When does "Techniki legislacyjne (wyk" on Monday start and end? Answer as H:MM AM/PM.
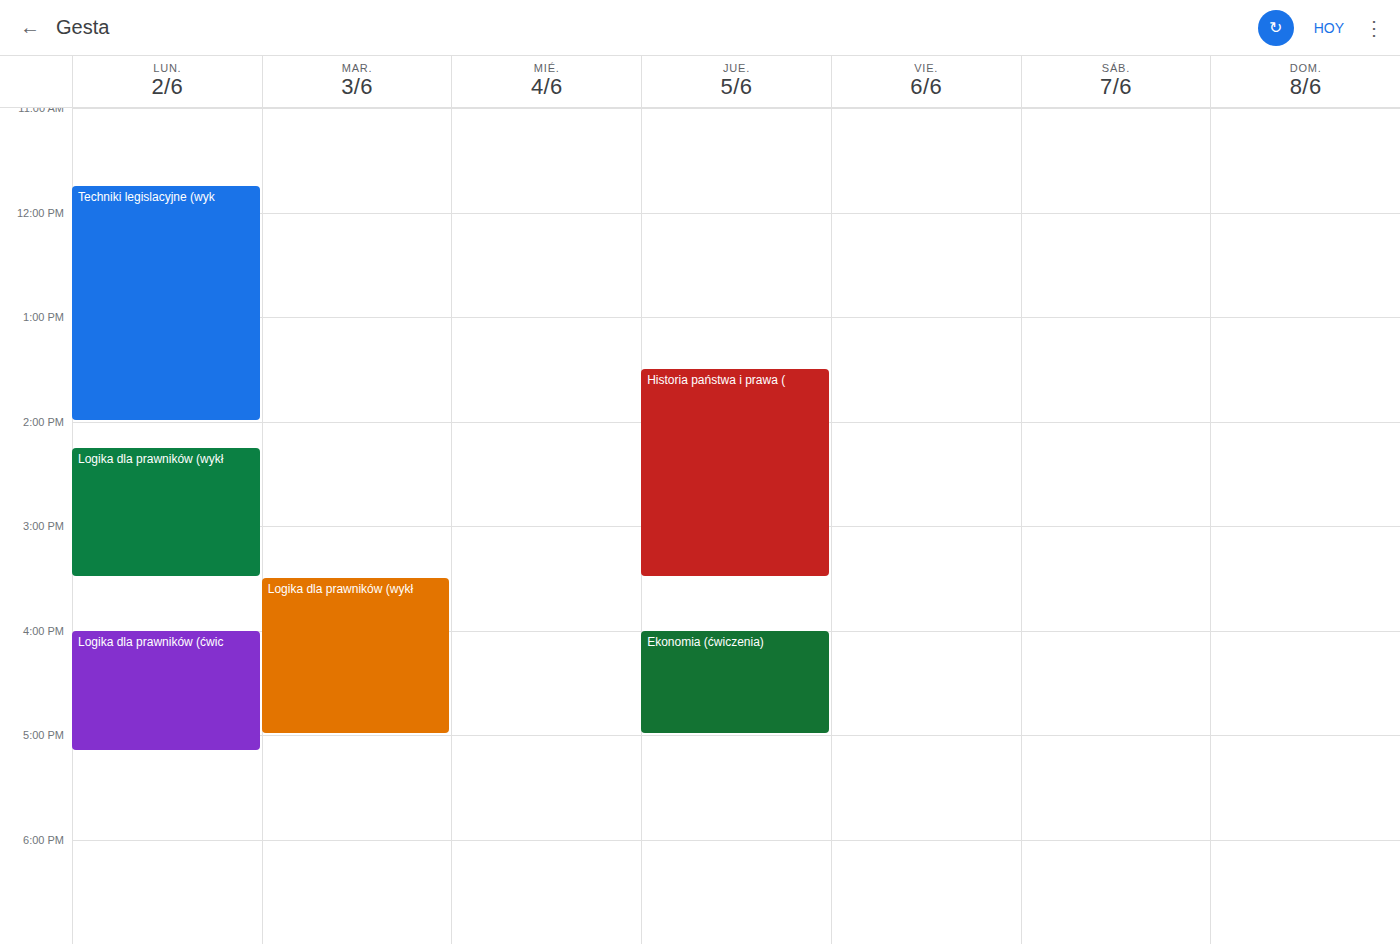
11:45 AM to 2:00 PM